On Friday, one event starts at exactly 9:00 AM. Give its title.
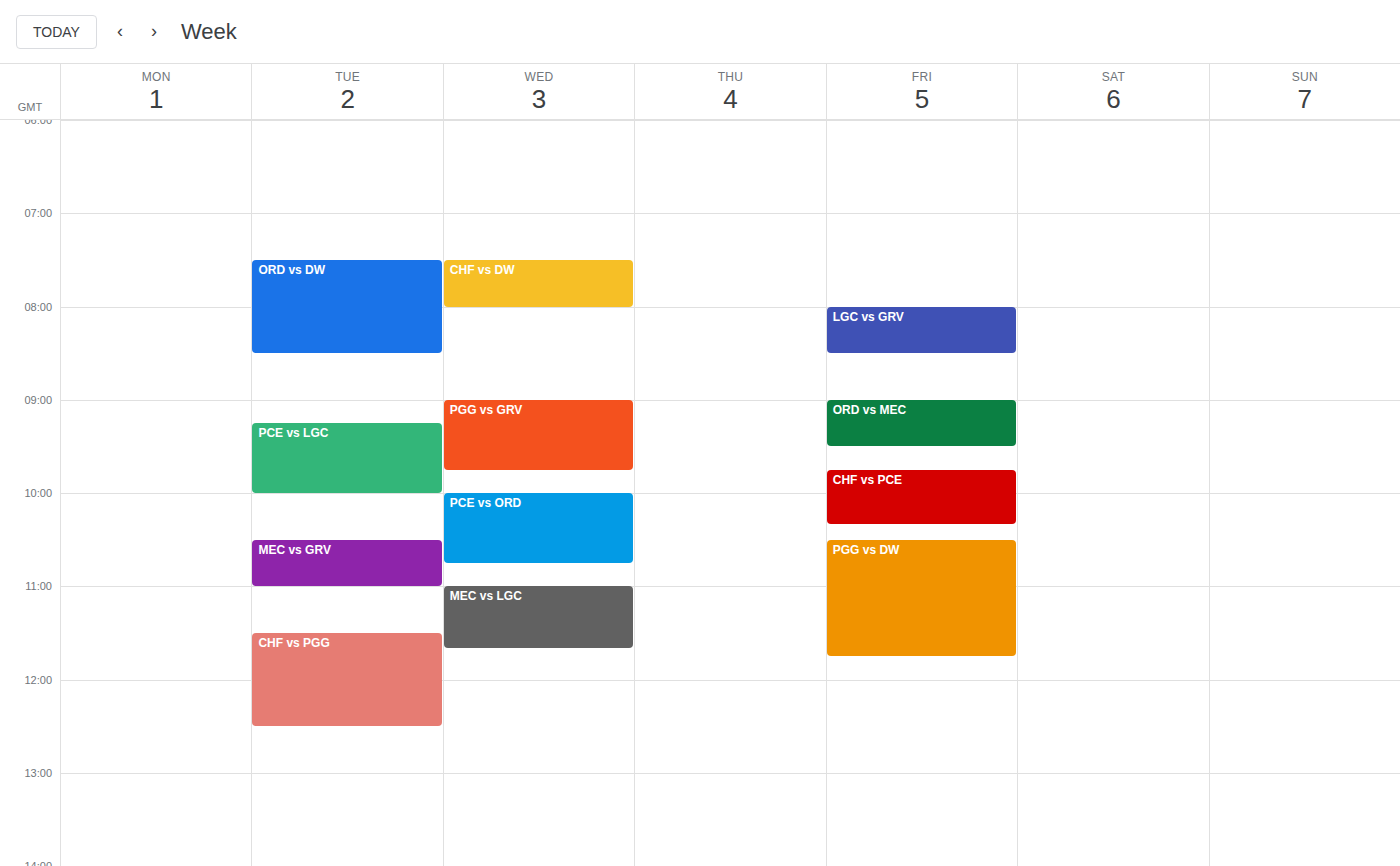
"ORD vs MEC"